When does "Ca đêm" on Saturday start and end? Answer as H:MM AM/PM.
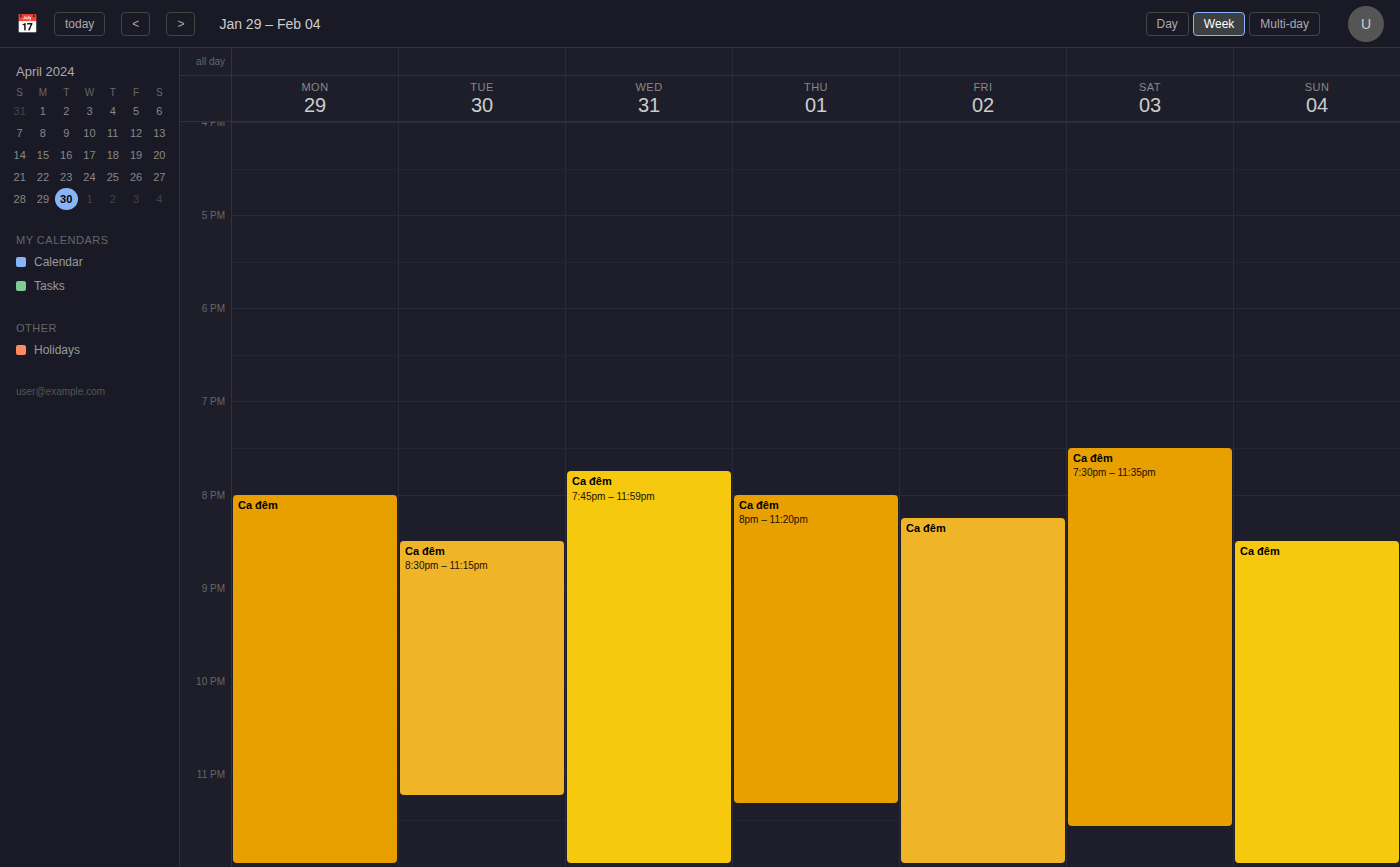
7:30 PM to 11:35 PM